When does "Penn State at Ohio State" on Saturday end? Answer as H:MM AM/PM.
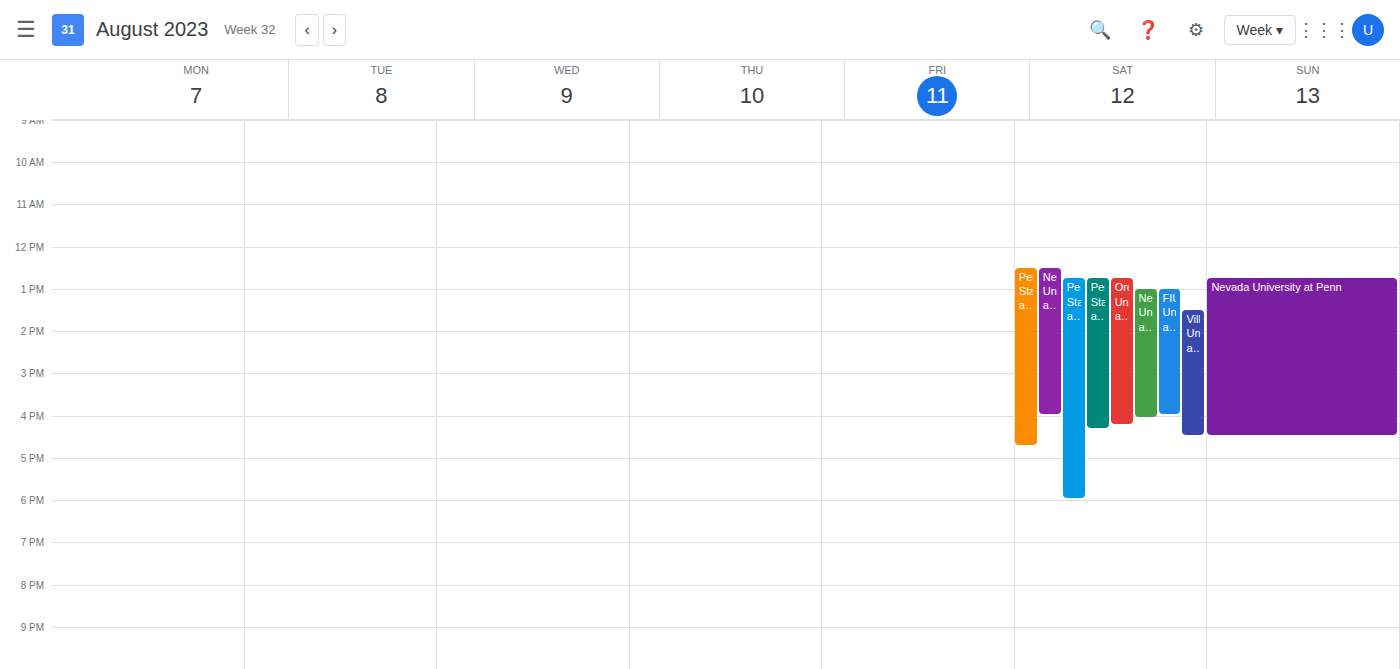
6:00 PM